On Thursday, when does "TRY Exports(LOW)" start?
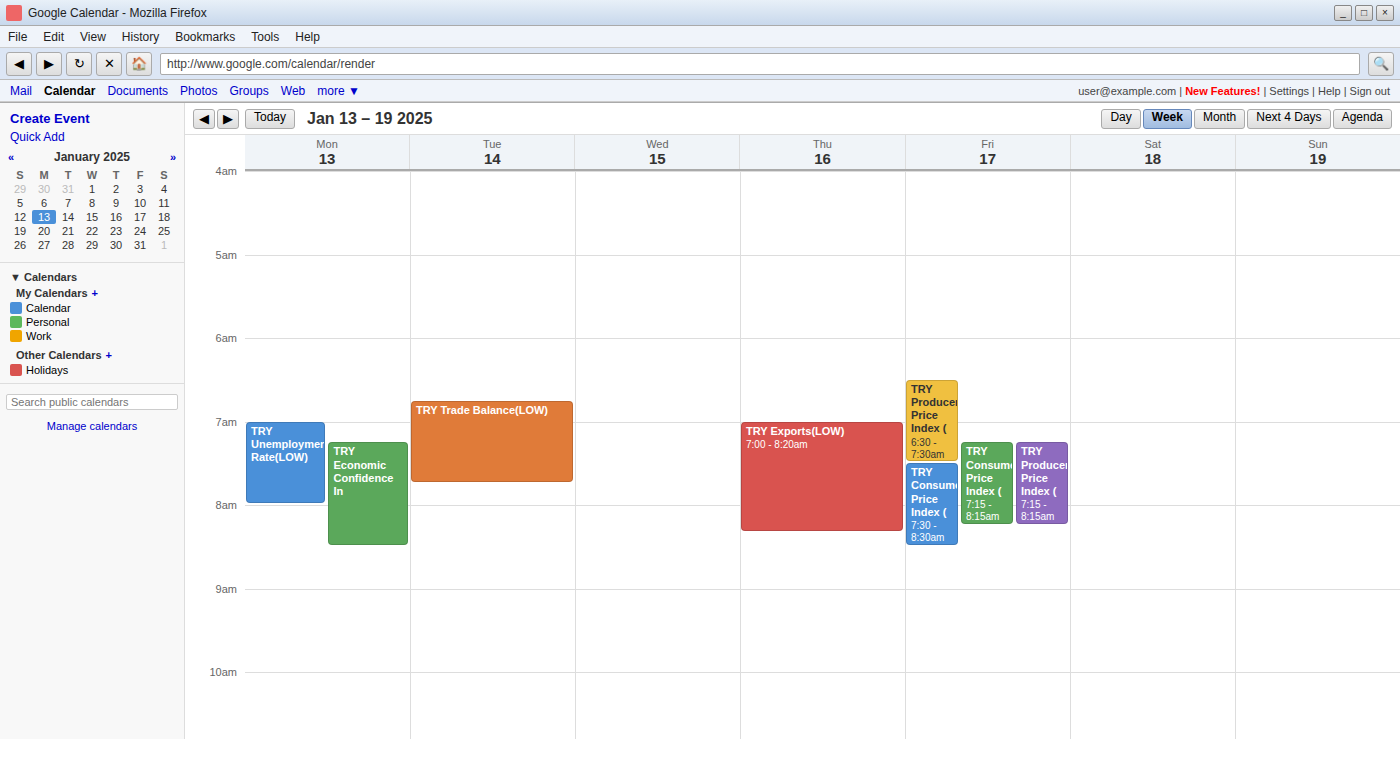
7:00 AM